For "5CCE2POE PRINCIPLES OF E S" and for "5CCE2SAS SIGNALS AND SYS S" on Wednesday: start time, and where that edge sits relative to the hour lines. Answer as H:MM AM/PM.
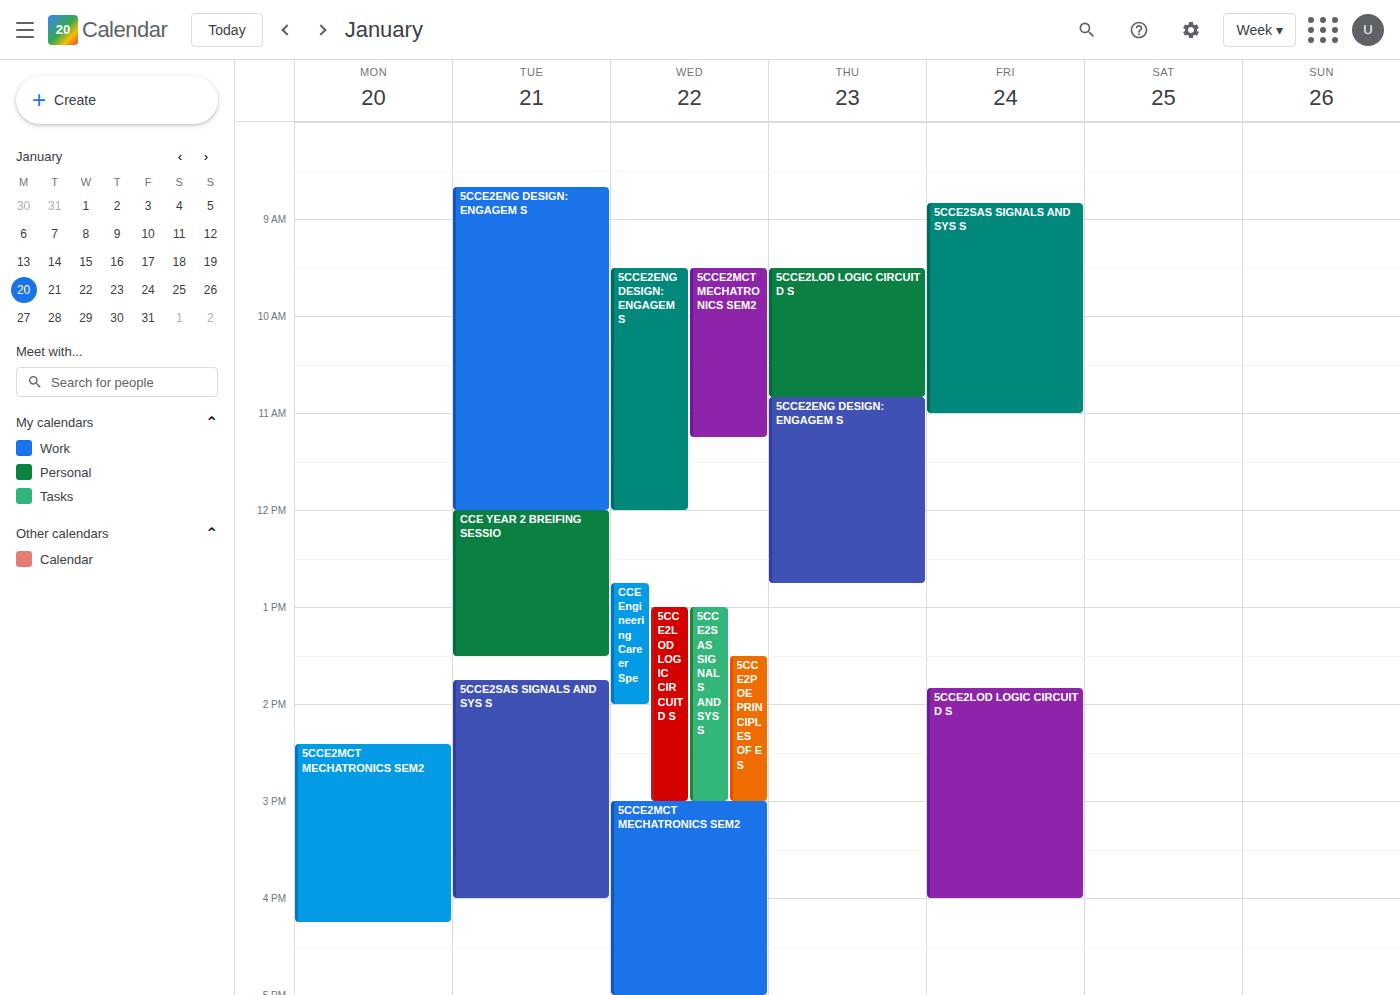
"5CCE2POE PRINCIPLES OF E S": 1:30 PM, halfway between the 1 PM and 2 PM lines. "5CCE2SAS SIGNALS AND SYS S": 1:00 PM, exactly on the 1 PM line.